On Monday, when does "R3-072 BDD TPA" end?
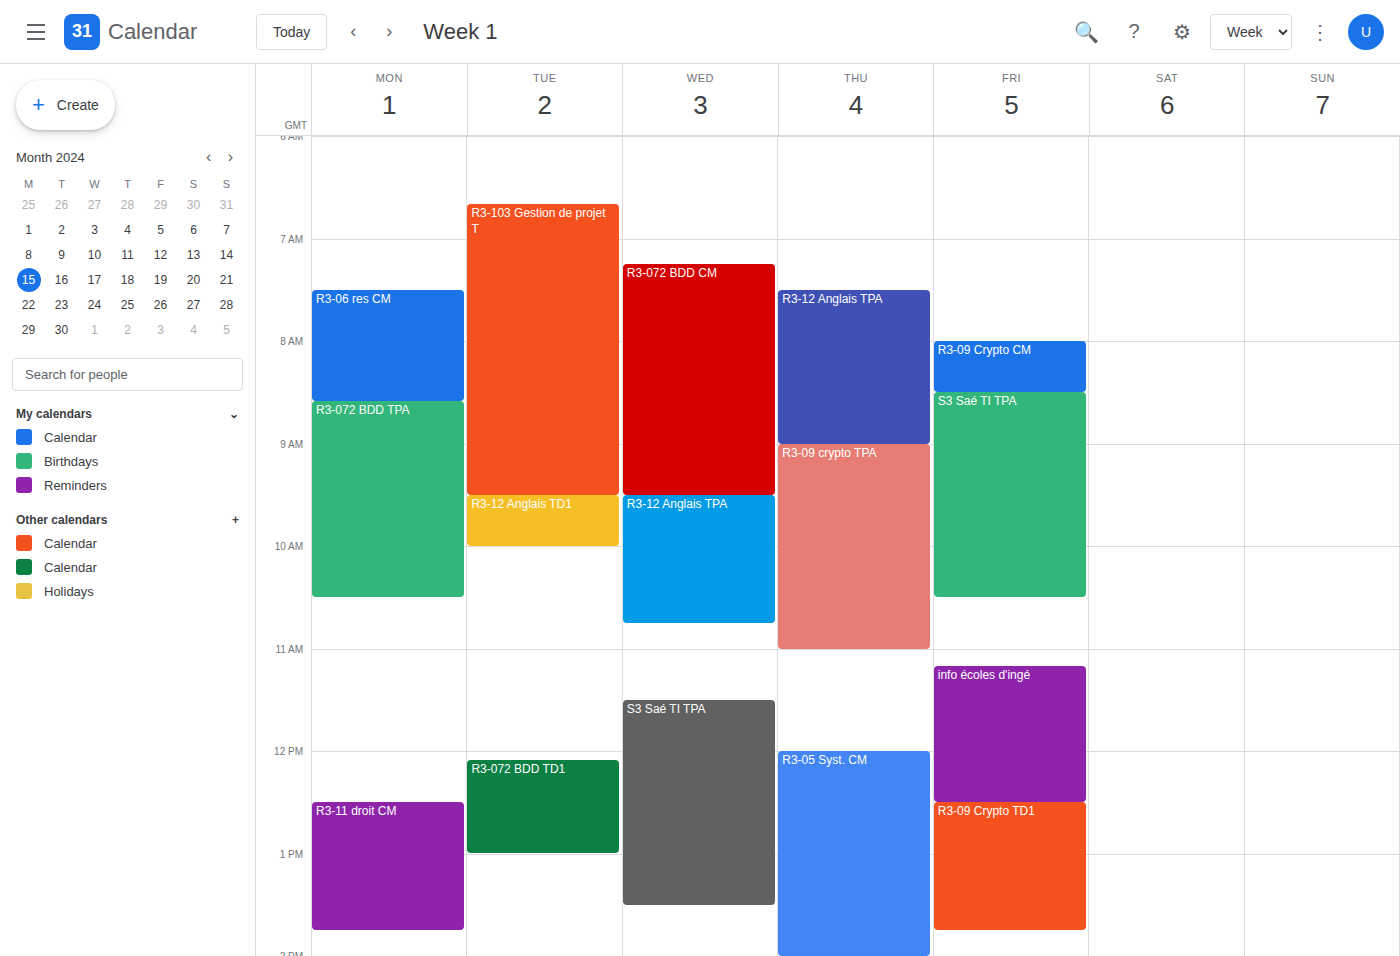
10:30 AM